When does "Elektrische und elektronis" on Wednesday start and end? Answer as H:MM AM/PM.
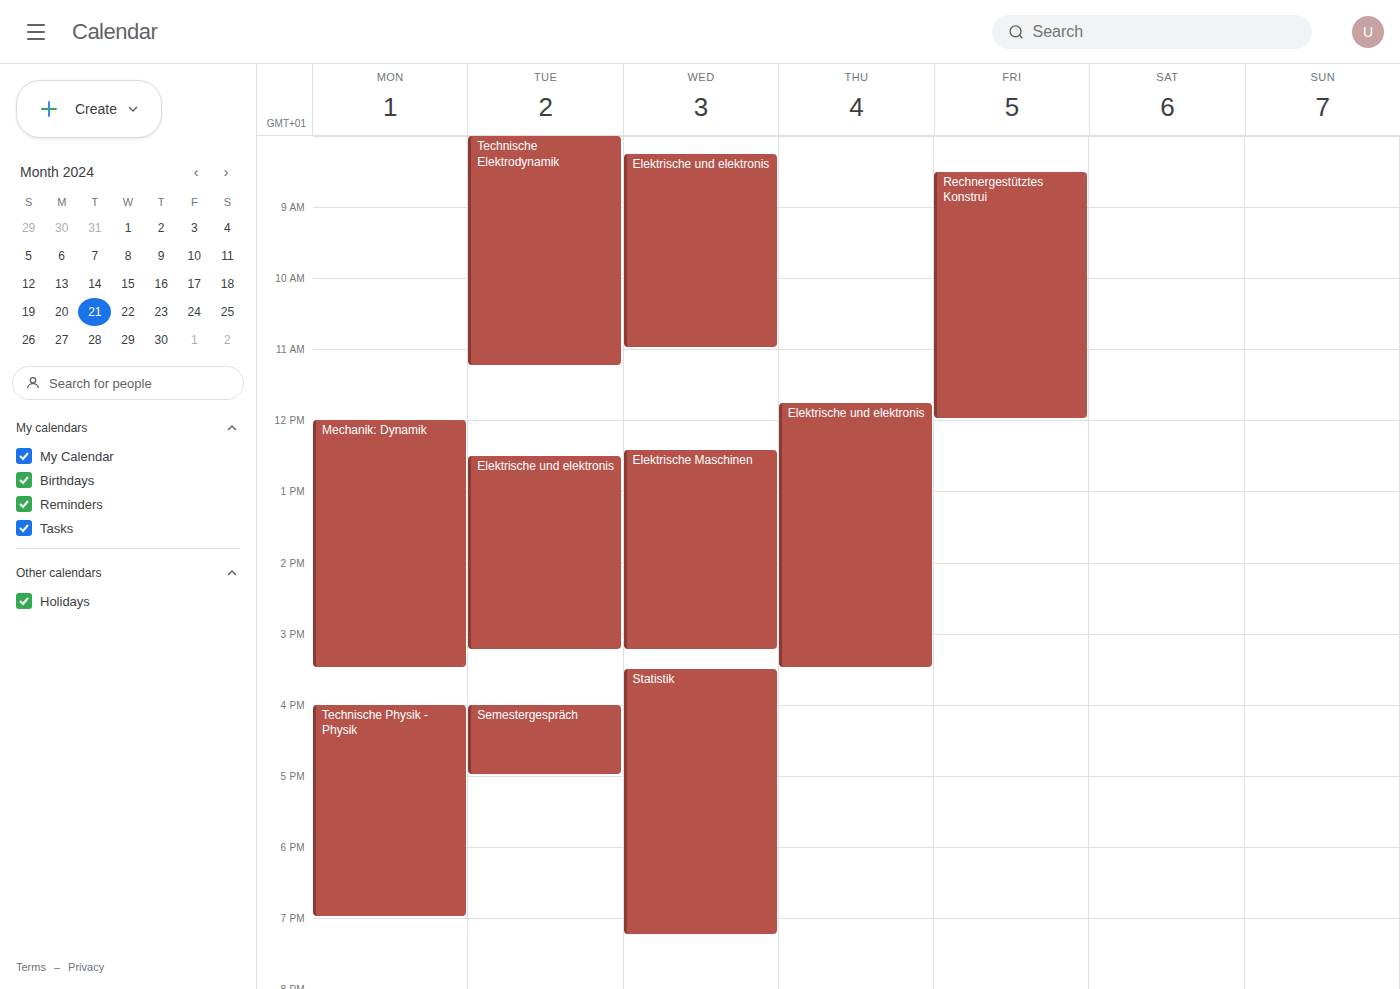
8:15 AM to 11:00 AM